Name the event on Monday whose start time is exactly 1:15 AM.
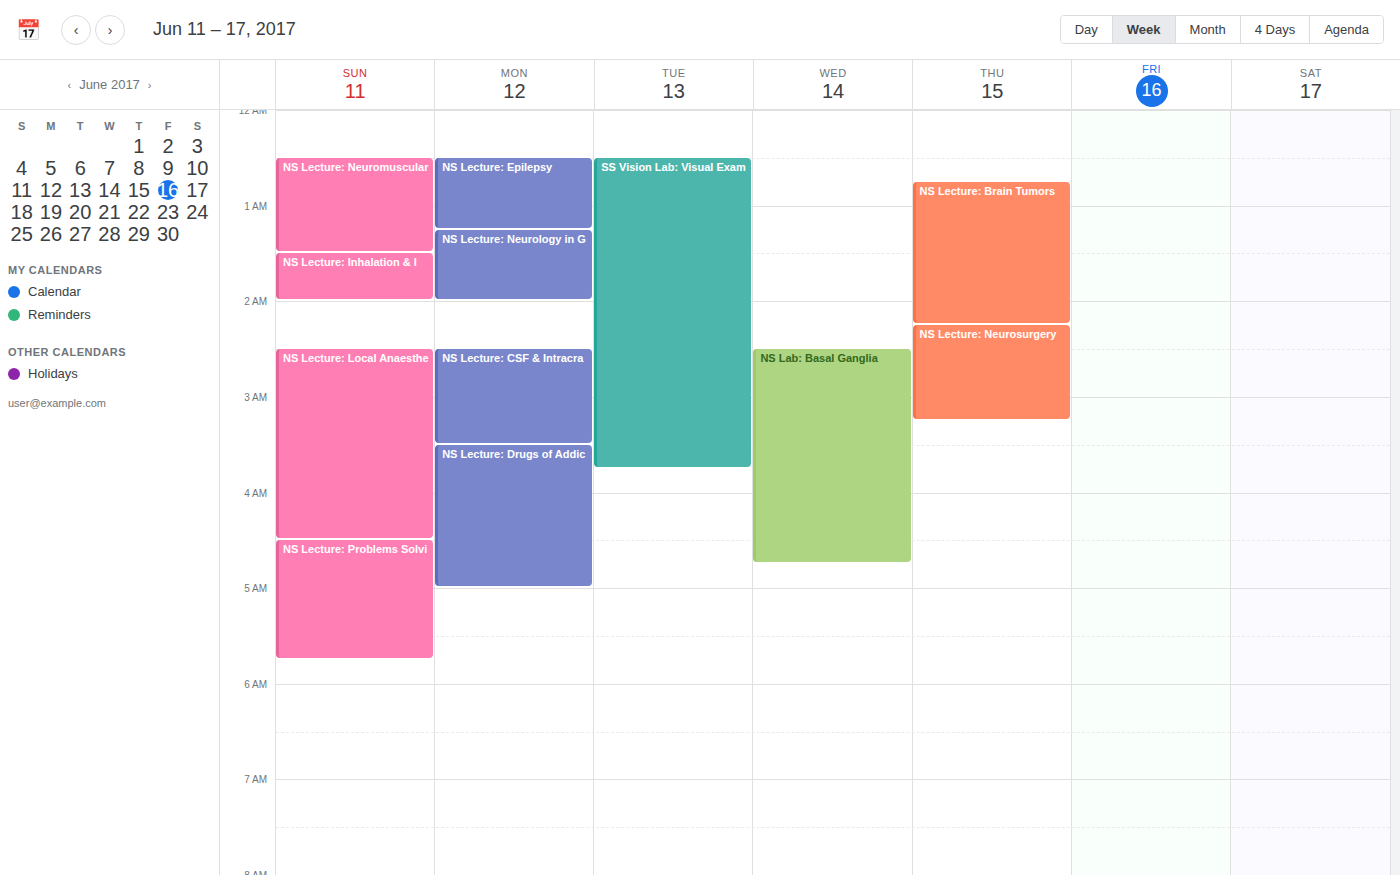
"NS Lecture: Neurology in G"